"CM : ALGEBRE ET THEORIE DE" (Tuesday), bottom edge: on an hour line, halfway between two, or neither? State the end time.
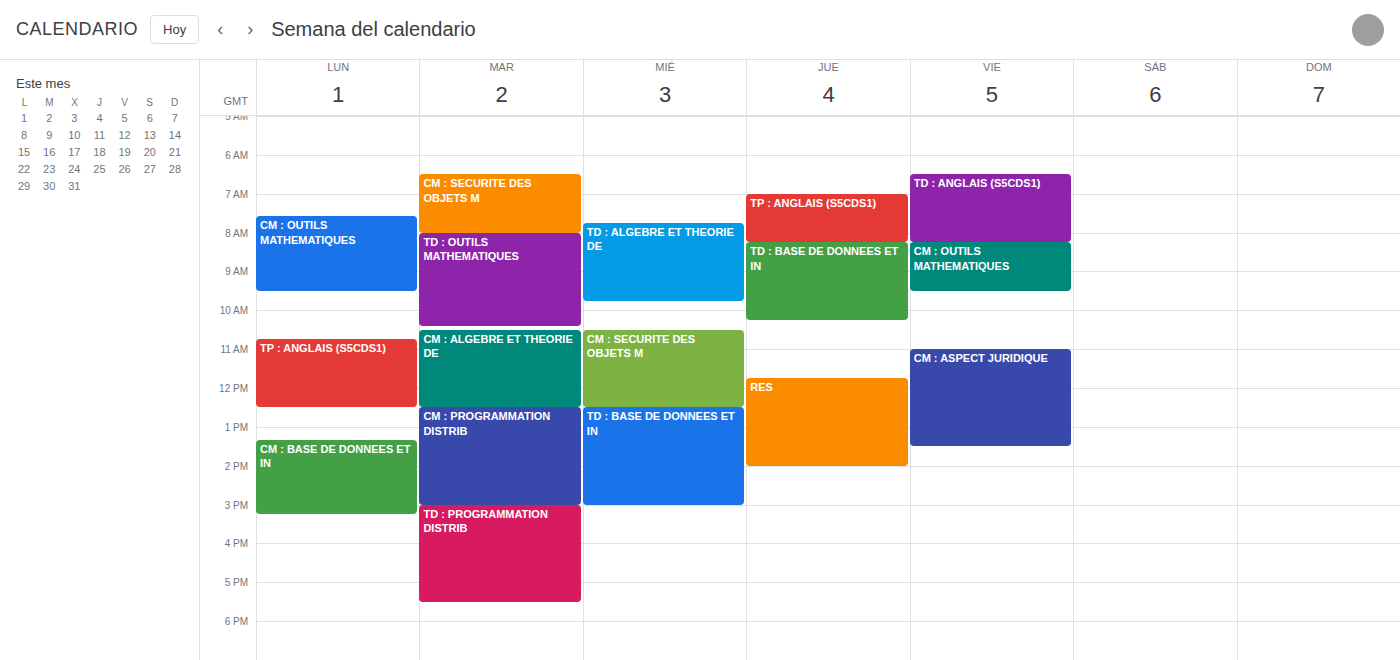
12:30 PM -- halfway between the 12 PM and 1 PM lines.